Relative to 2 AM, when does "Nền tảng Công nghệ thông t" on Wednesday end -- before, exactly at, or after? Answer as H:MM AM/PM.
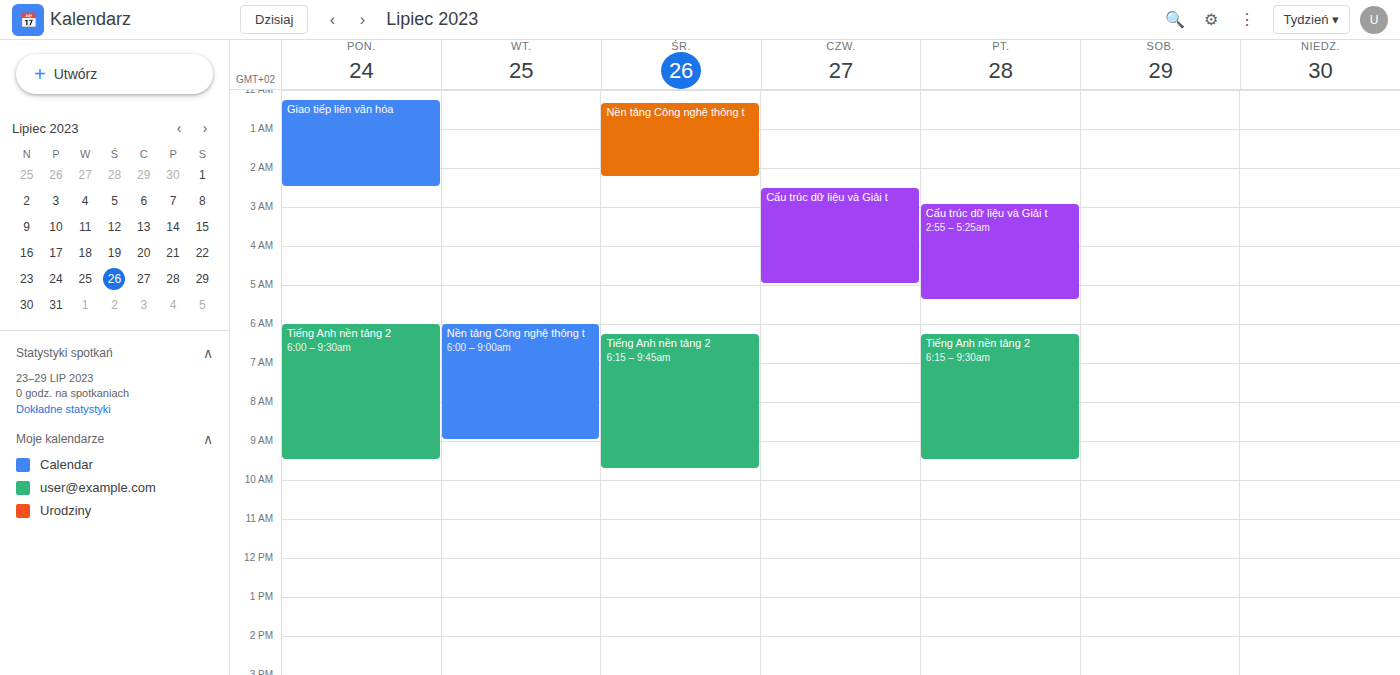
2:15 AM -- after 2 AM, 15 minutes below the 2 AM line.